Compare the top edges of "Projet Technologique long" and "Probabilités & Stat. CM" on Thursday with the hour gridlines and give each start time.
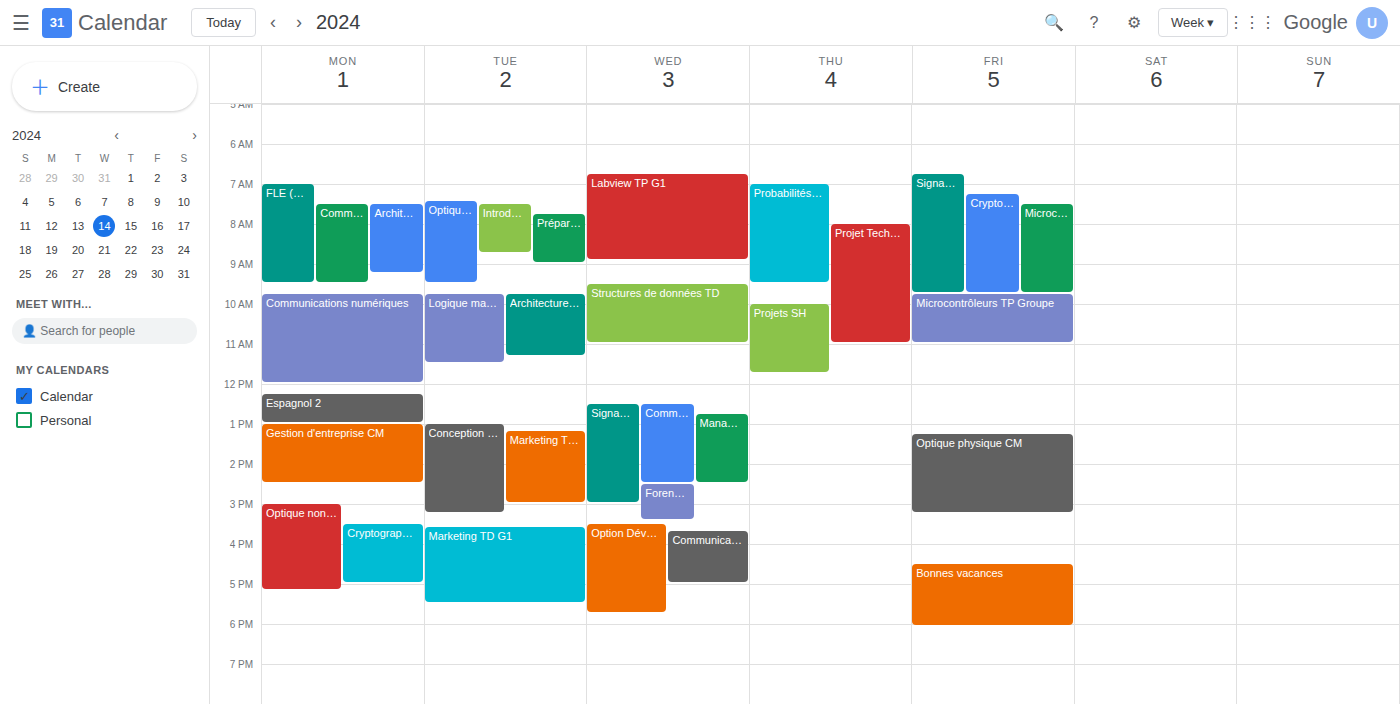
"Projet Technologique long": 8:00 AM, exactly on the 8 AM line. "Probabilités & Stat. CM": 7:00 AM, exactly on the 7 AM line.